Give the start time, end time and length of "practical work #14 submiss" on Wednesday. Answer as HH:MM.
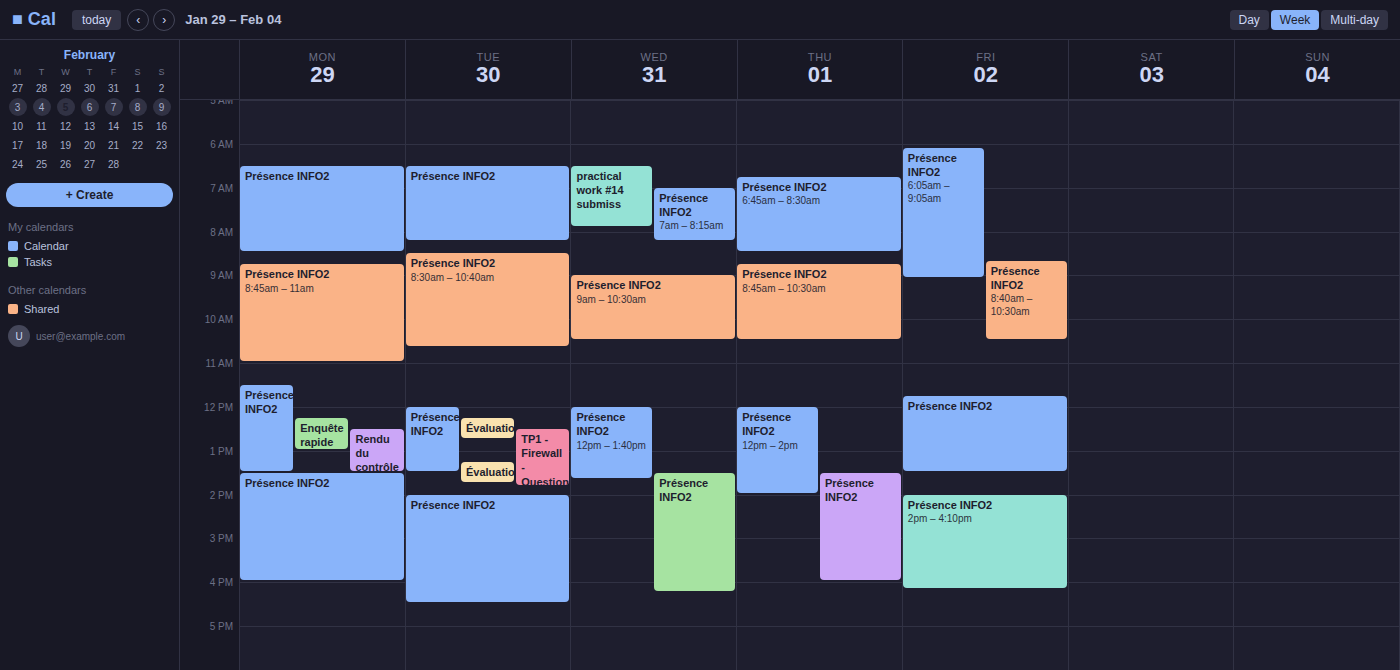
06:30 to 07:55, 1 hour 25 minutes